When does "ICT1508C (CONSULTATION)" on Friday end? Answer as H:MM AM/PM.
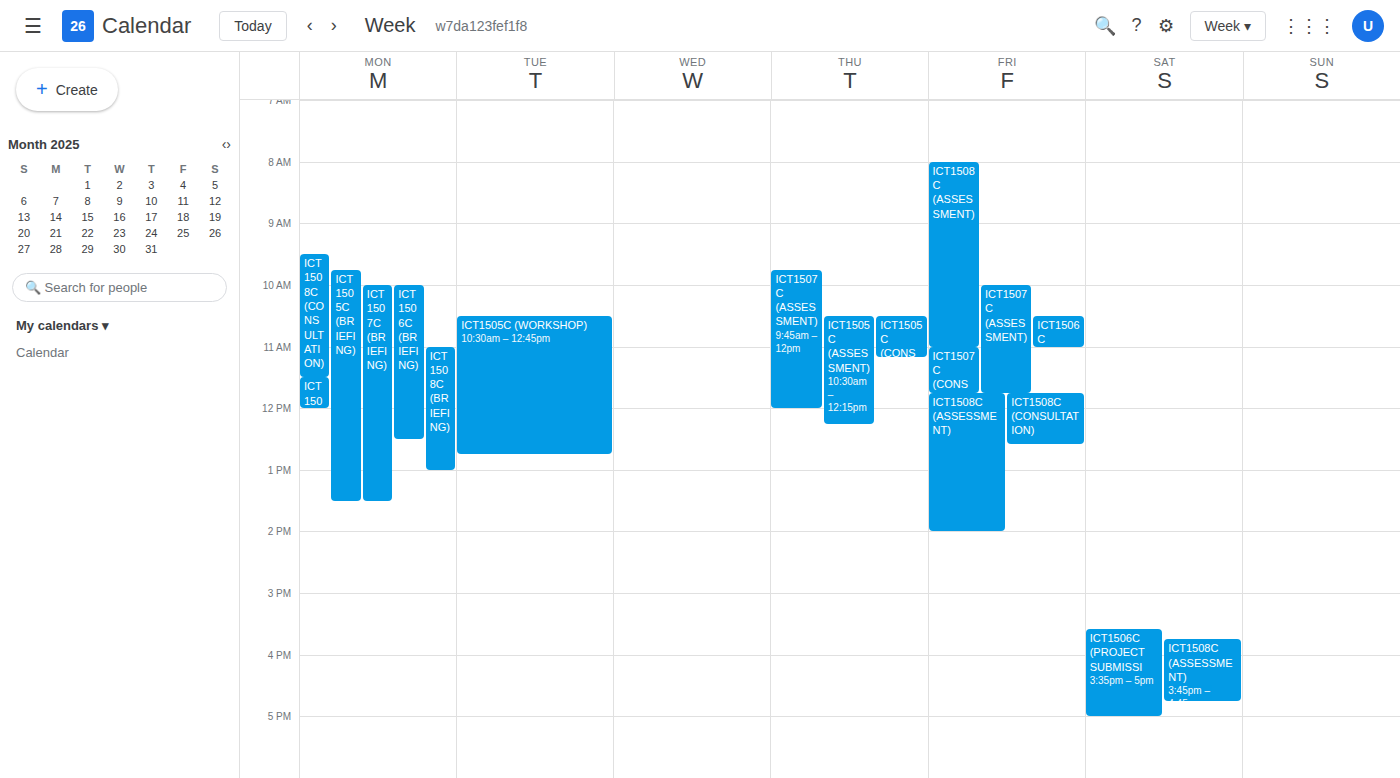
12:35 PM